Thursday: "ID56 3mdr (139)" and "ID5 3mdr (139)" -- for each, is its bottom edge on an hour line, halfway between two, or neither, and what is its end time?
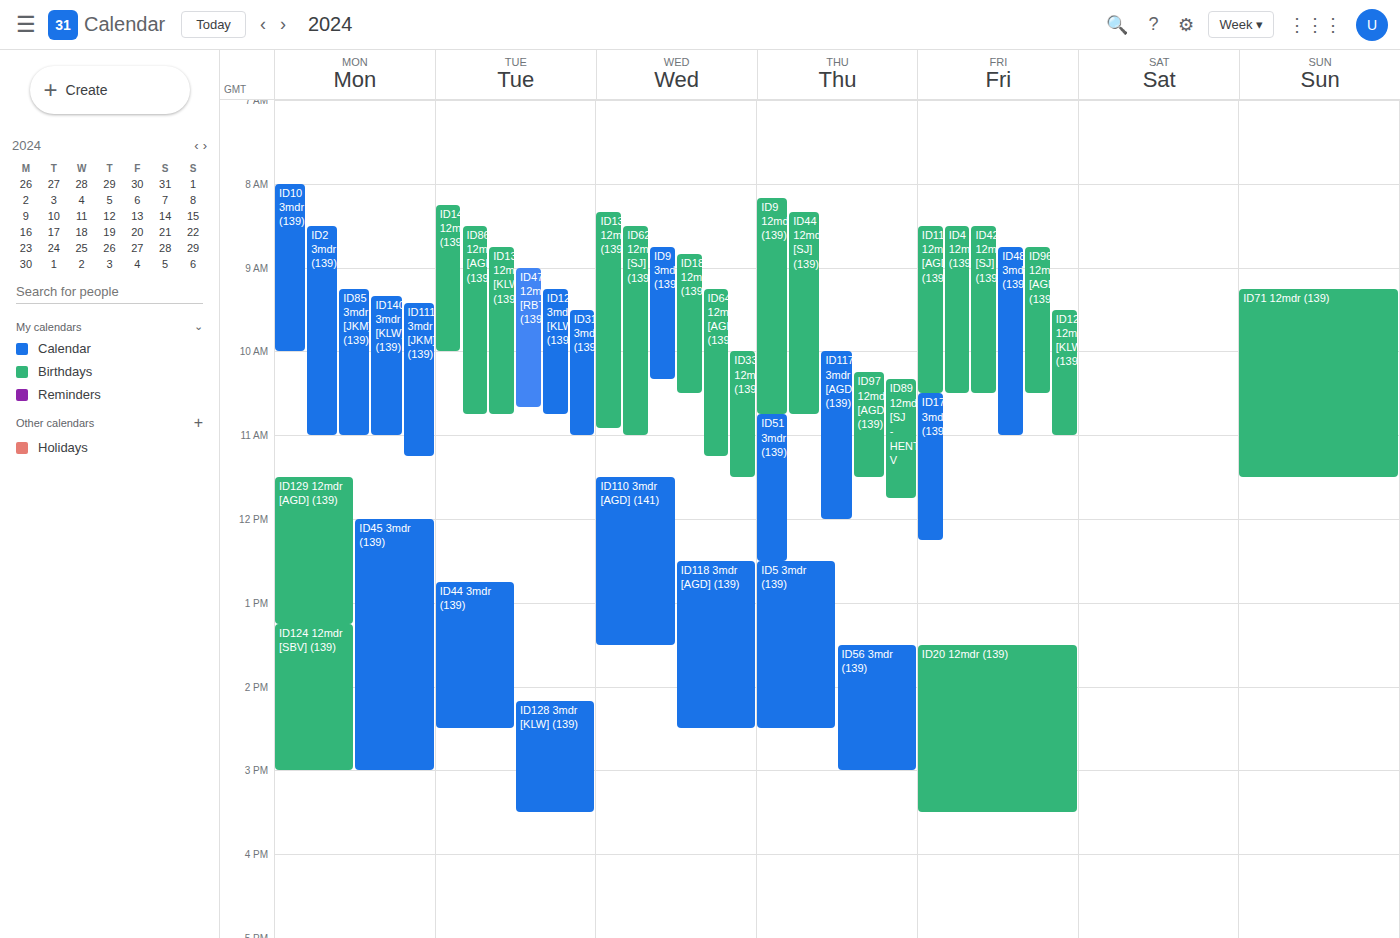
"ID56 3mdr (139)": 3:00 PM, exactly on the 3 PM line. "ID5 3mdr (139)": 2:30 PM, halfway between the 2 PM and 3 PM lines.